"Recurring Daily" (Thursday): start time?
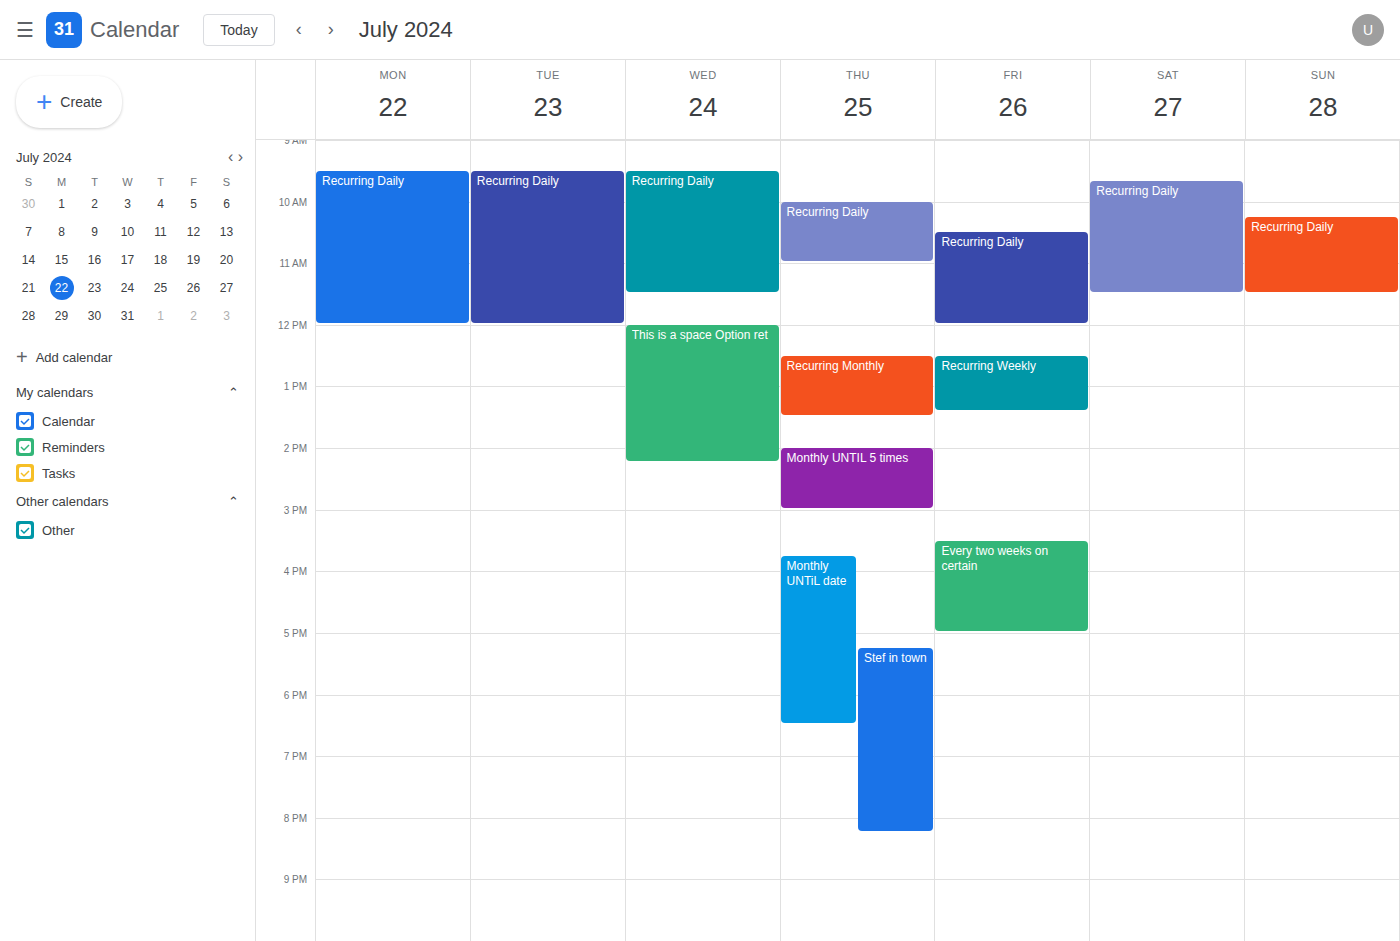
10:00 AM